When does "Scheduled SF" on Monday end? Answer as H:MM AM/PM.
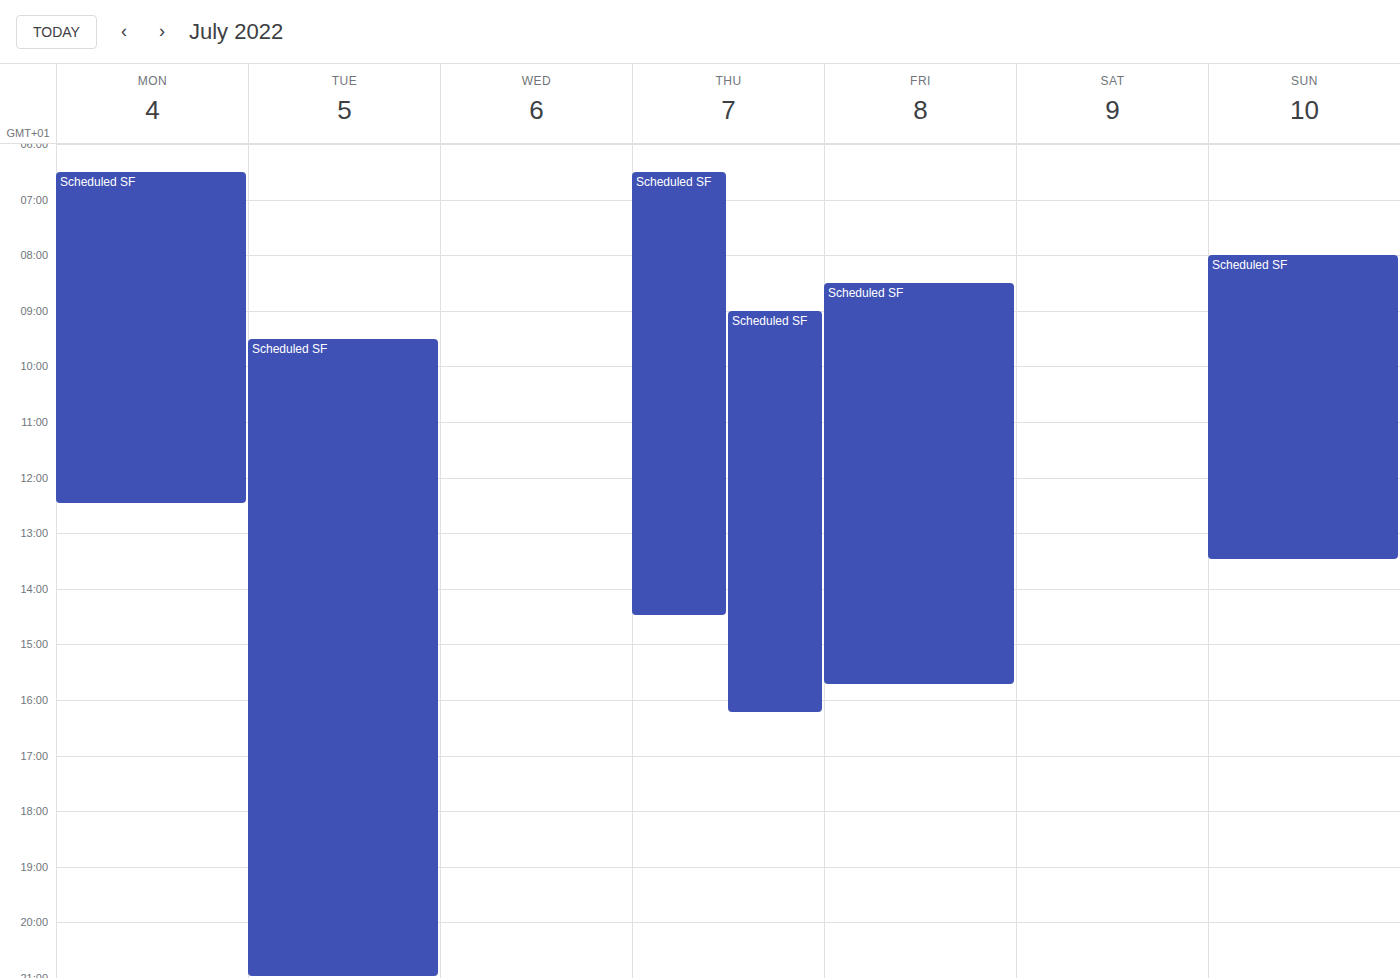
12:30 PM